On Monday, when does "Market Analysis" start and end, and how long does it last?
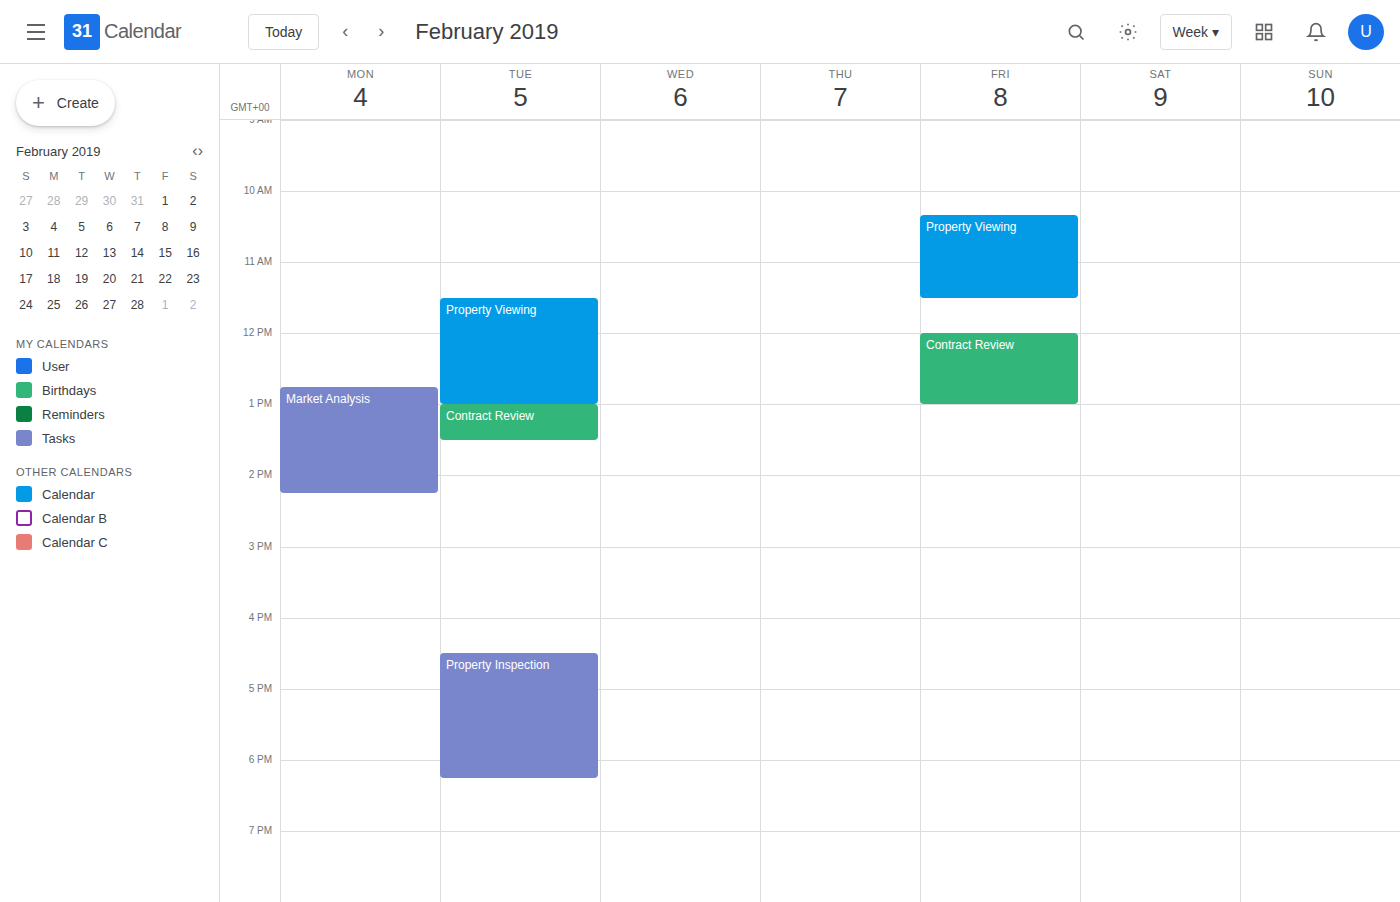
12:45 PM to 2:15 PM, 1 hour 30 minutes